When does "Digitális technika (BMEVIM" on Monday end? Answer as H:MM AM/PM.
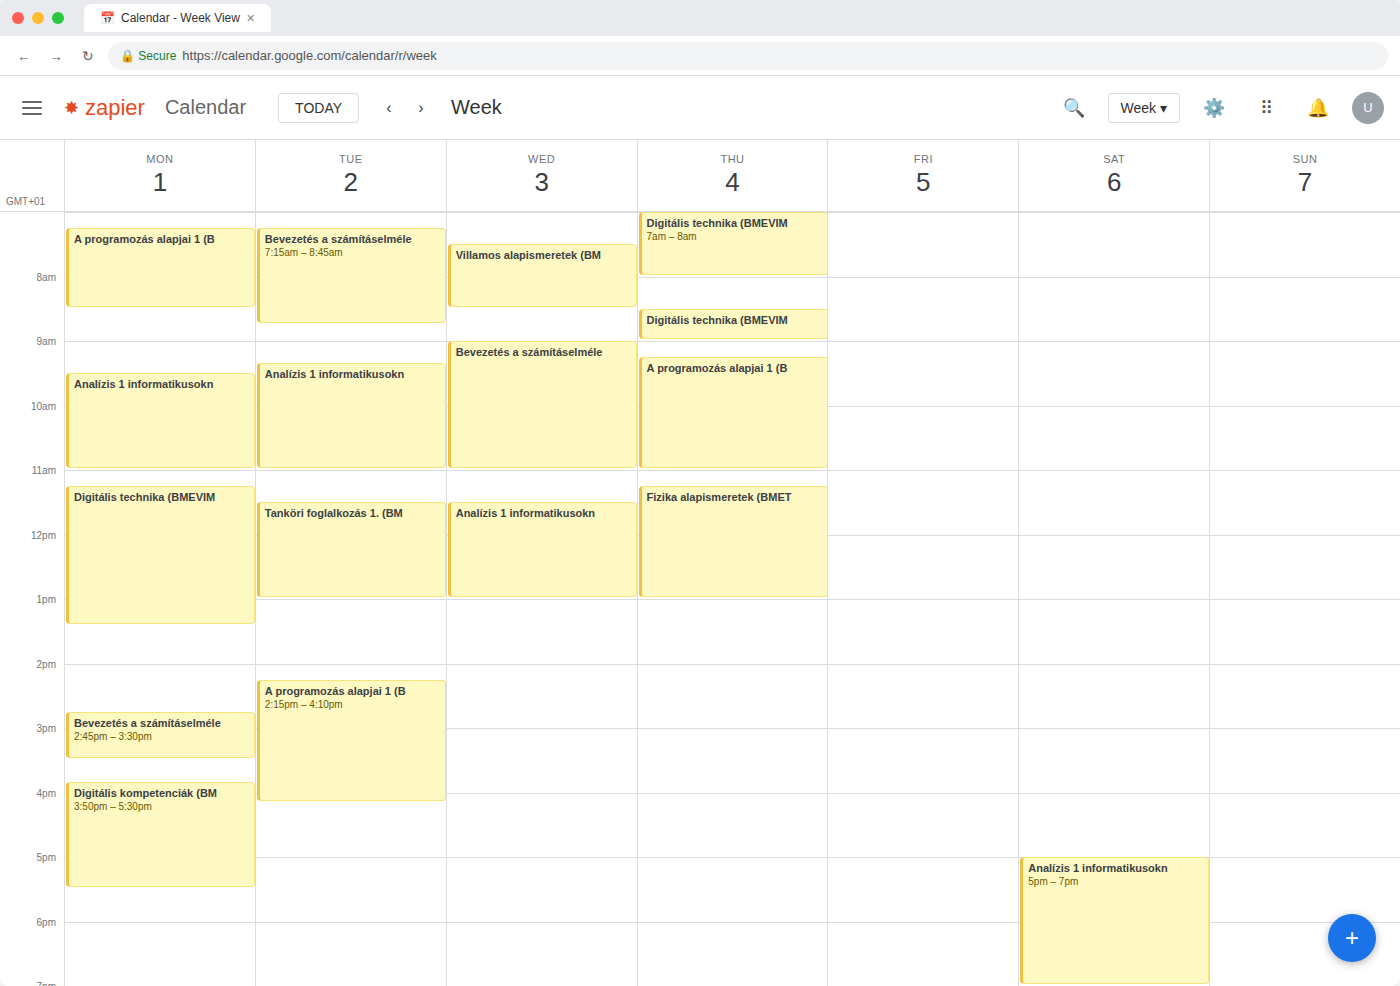
1:25 PM